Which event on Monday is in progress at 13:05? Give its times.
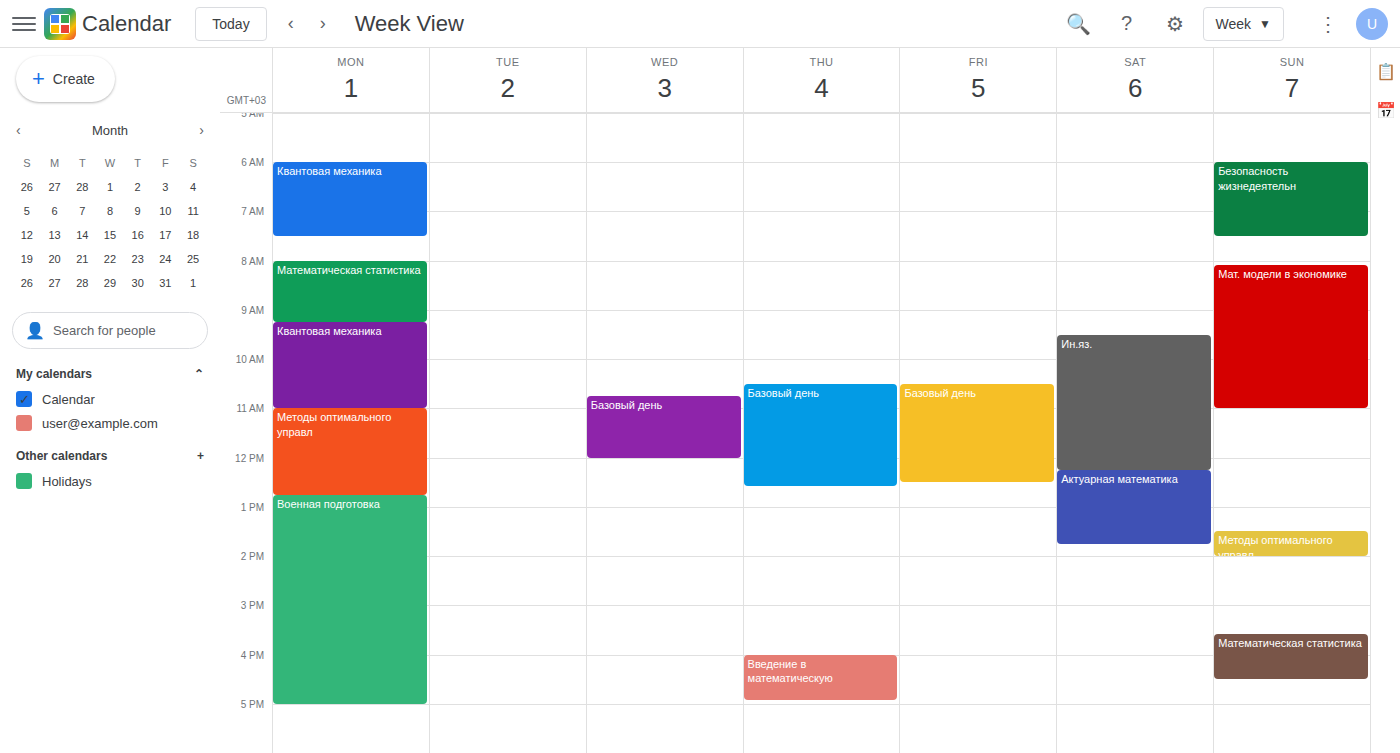
"Военная подготовка", 12:45 to 17:00